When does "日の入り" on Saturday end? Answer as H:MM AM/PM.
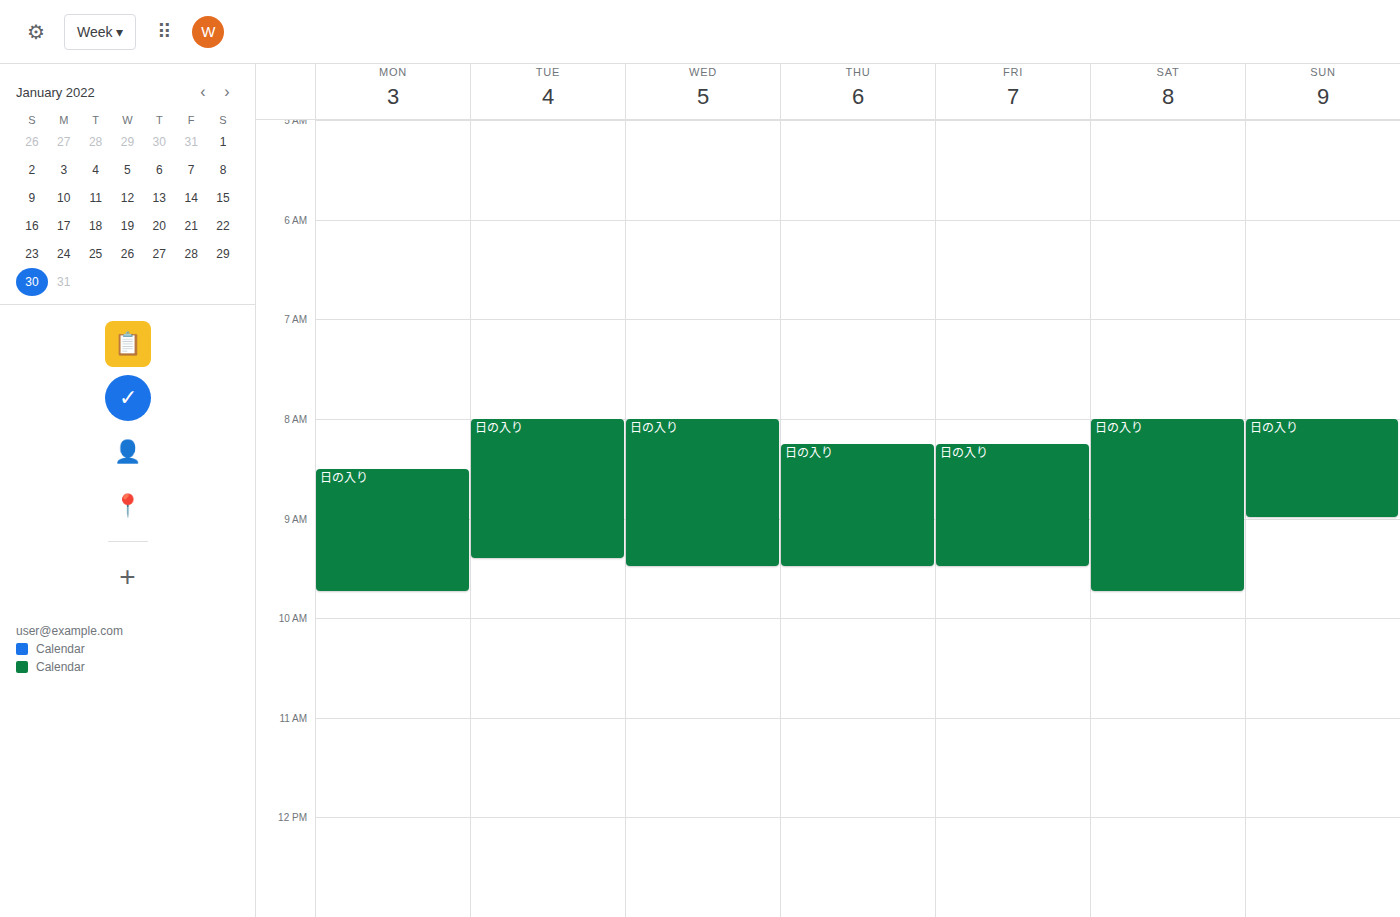
9:45 AM